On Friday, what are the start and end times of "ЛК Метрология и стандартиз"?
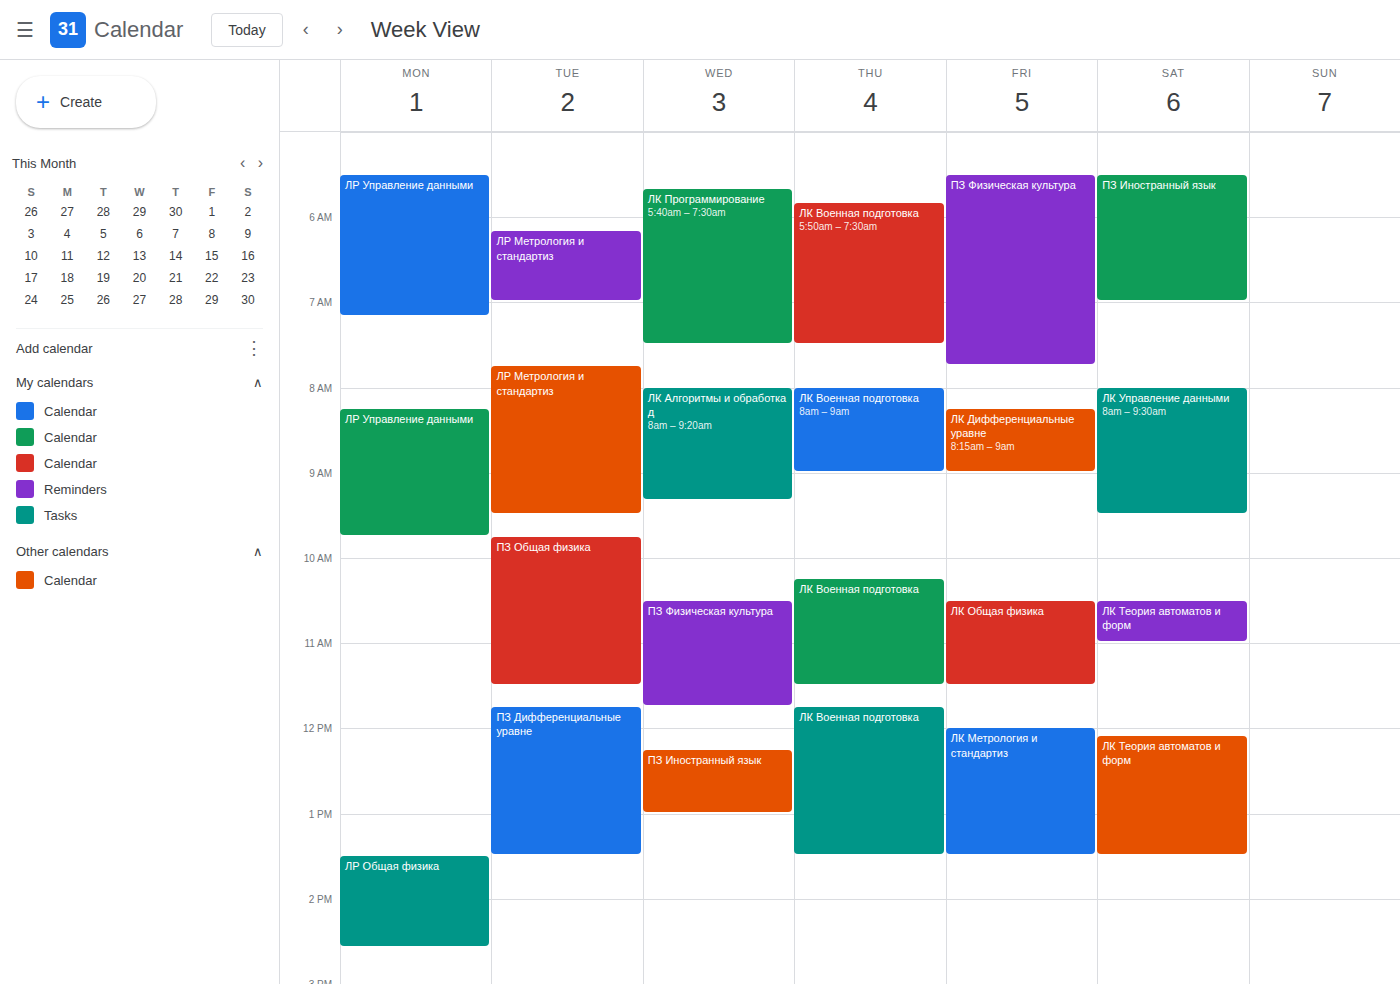
12:00 PM to 1:30 PM